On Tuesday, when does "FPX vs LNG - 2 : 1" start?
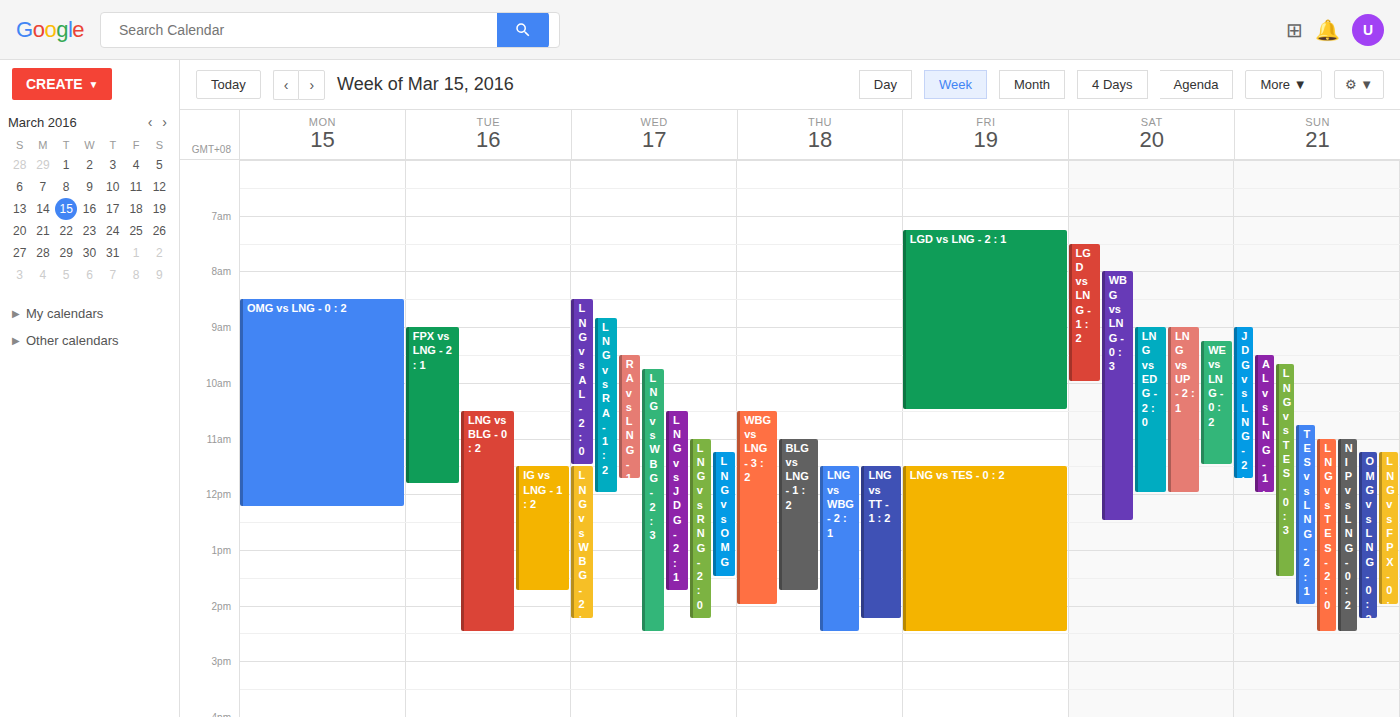
9:00 AM